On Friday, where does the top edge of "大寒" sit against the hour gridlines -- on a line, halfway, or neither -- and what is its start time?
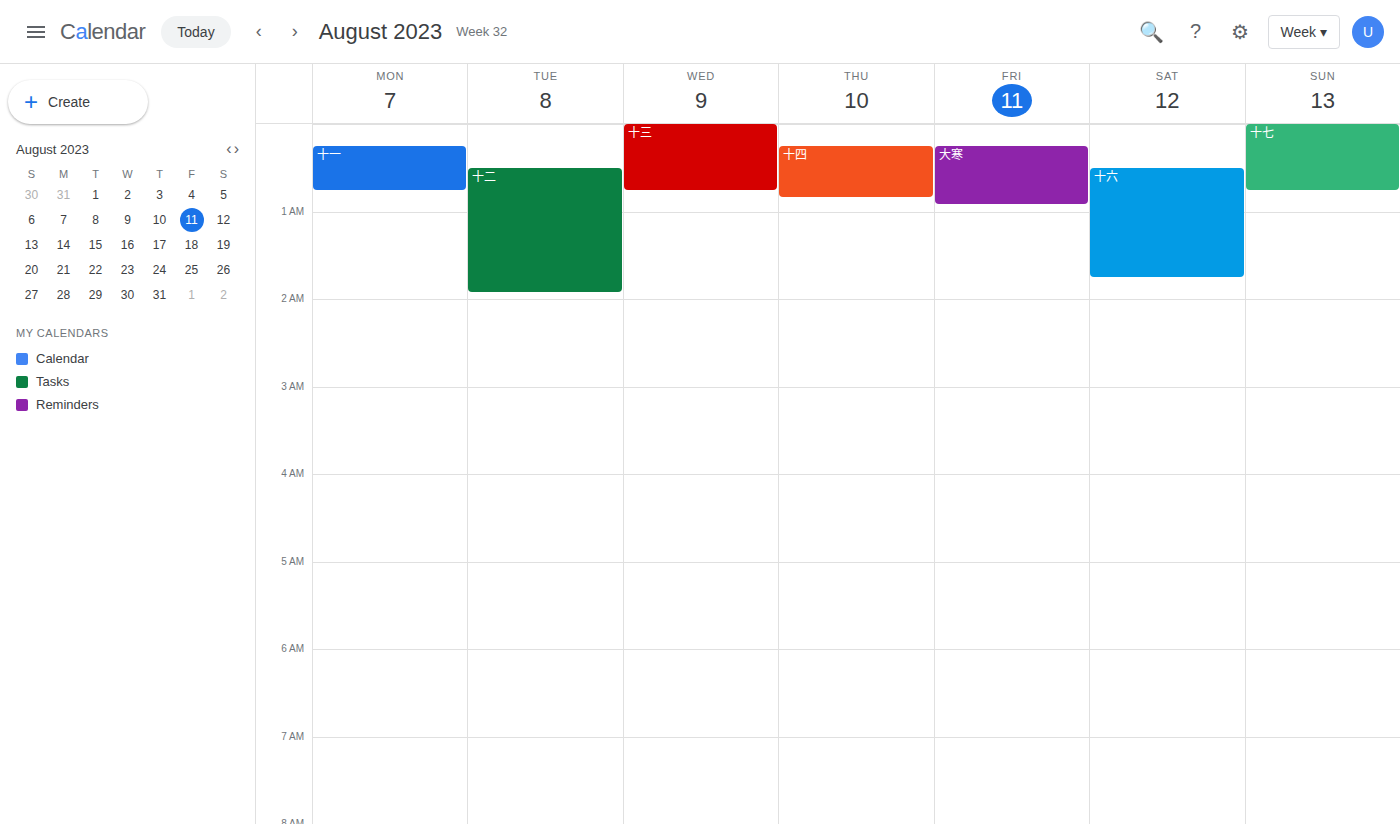
12:15 AM -- neither: a quarter of the way from the 12 AM line to the 1 AM line.